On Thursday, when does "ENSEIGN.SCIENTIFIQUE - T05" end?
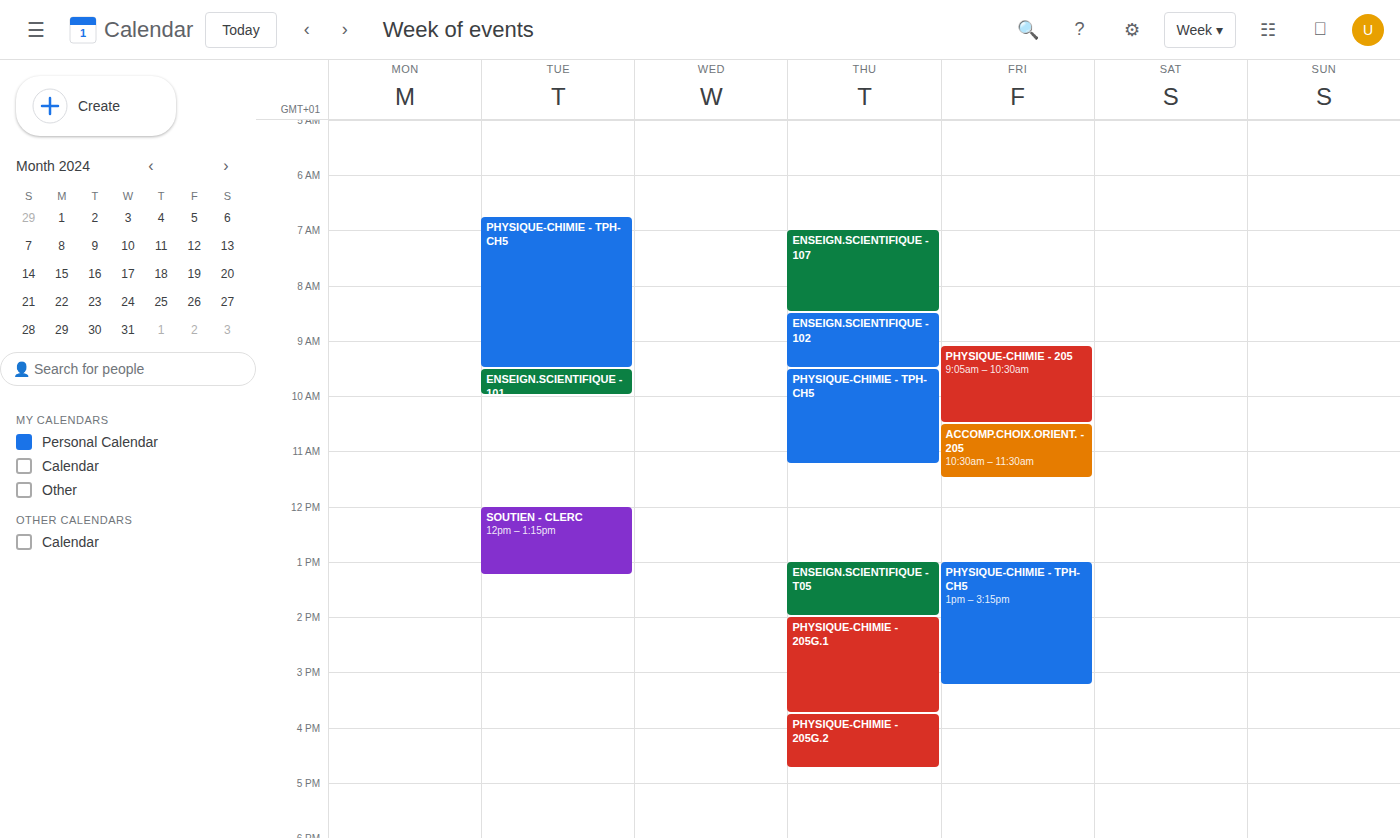
2:00 PM